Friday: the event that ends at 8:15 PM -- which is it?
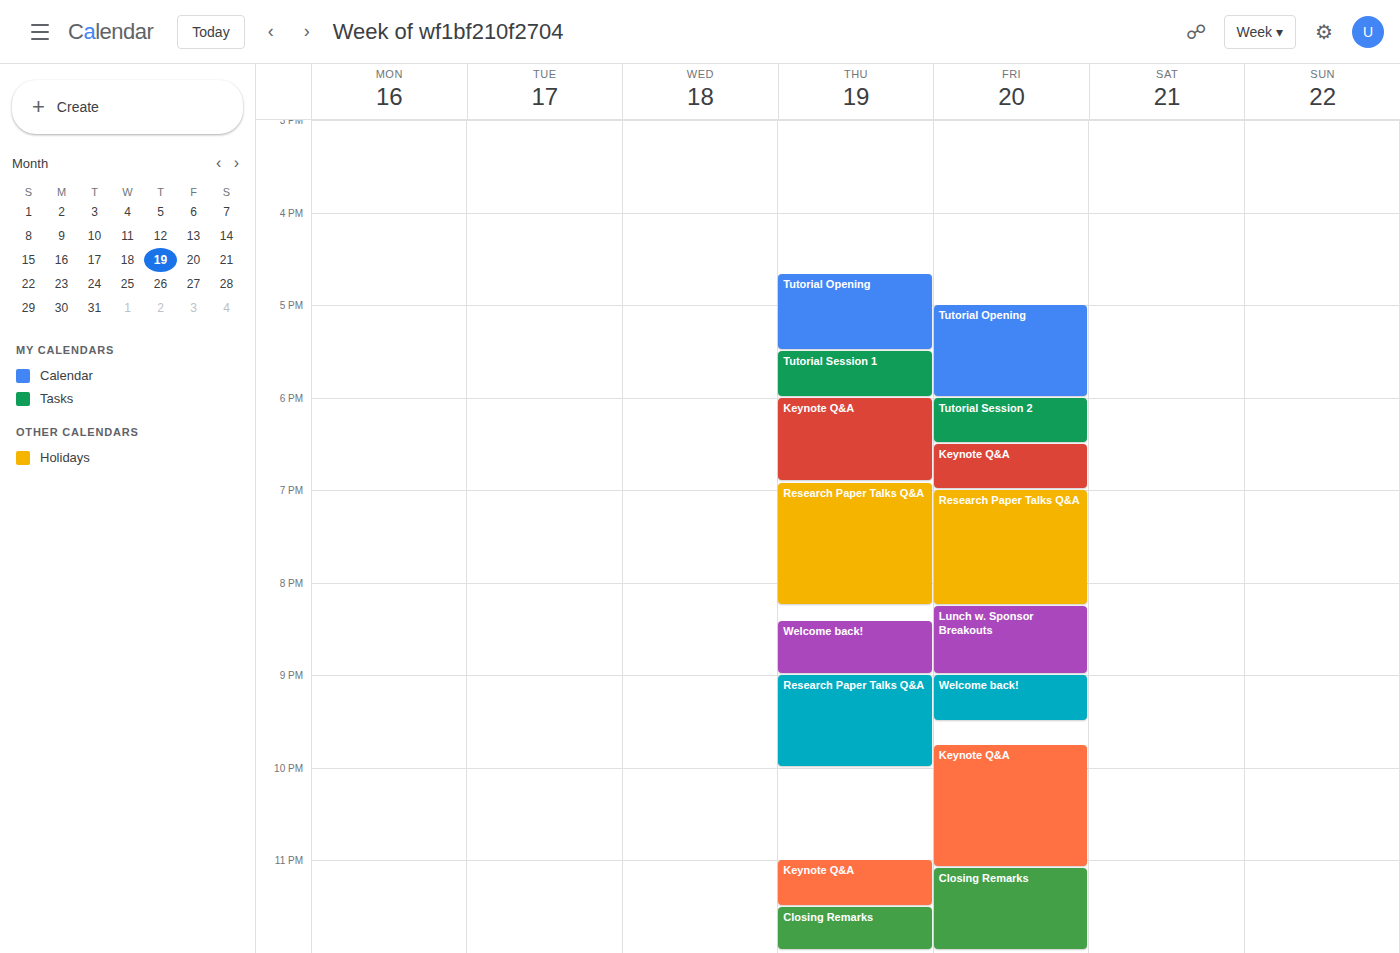
"Research Paper Talks Q&A"